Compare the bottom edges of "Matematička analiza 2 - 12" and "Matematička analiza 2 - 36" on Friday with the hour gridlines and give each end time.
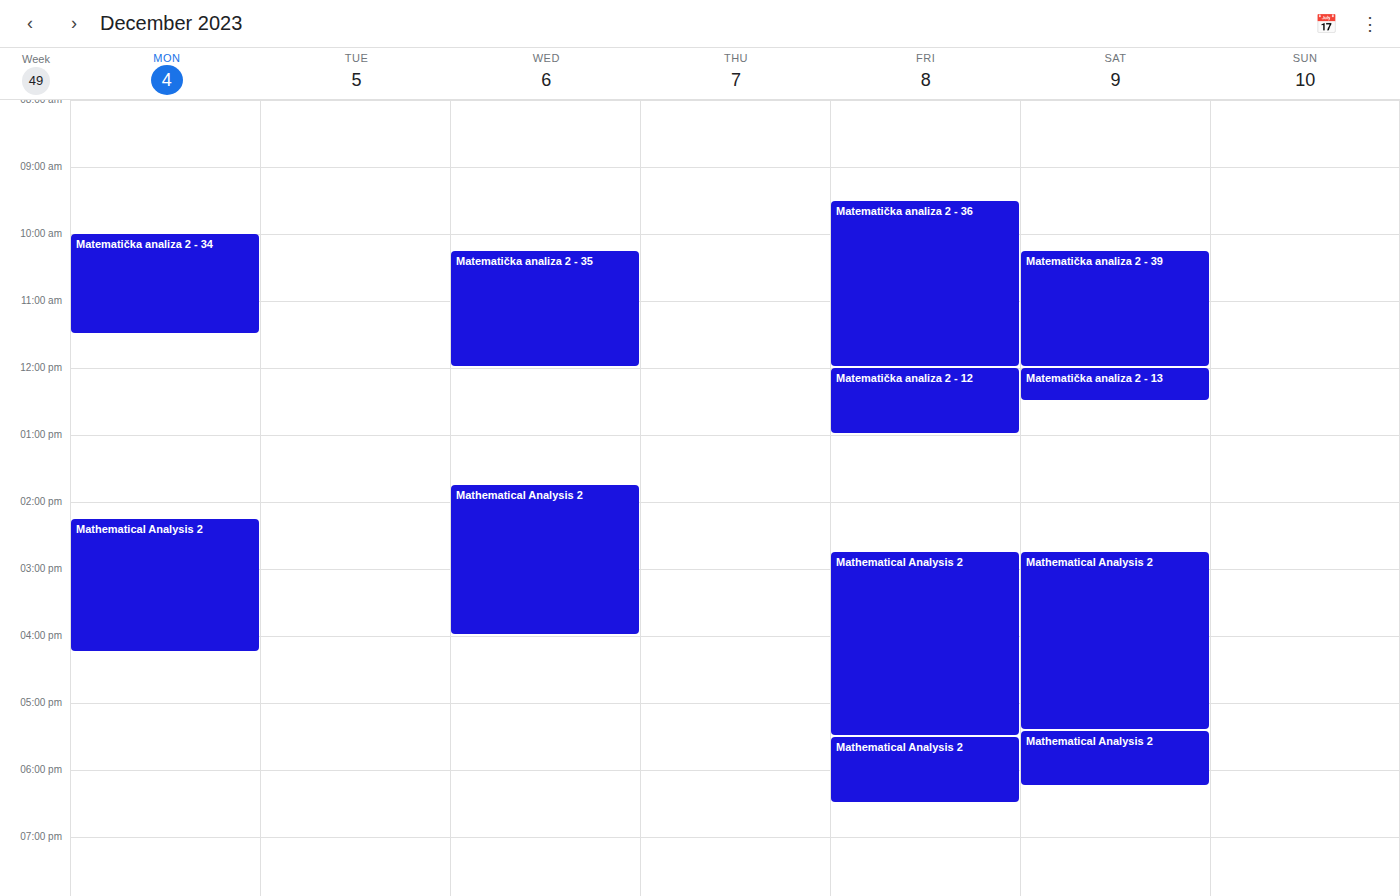
"Matematička analiza 2 - 12": 13:00, exactly on the 13:00 line. "Matematička analiza 2 - 36": 12:00, exactly on the 12:00 line.